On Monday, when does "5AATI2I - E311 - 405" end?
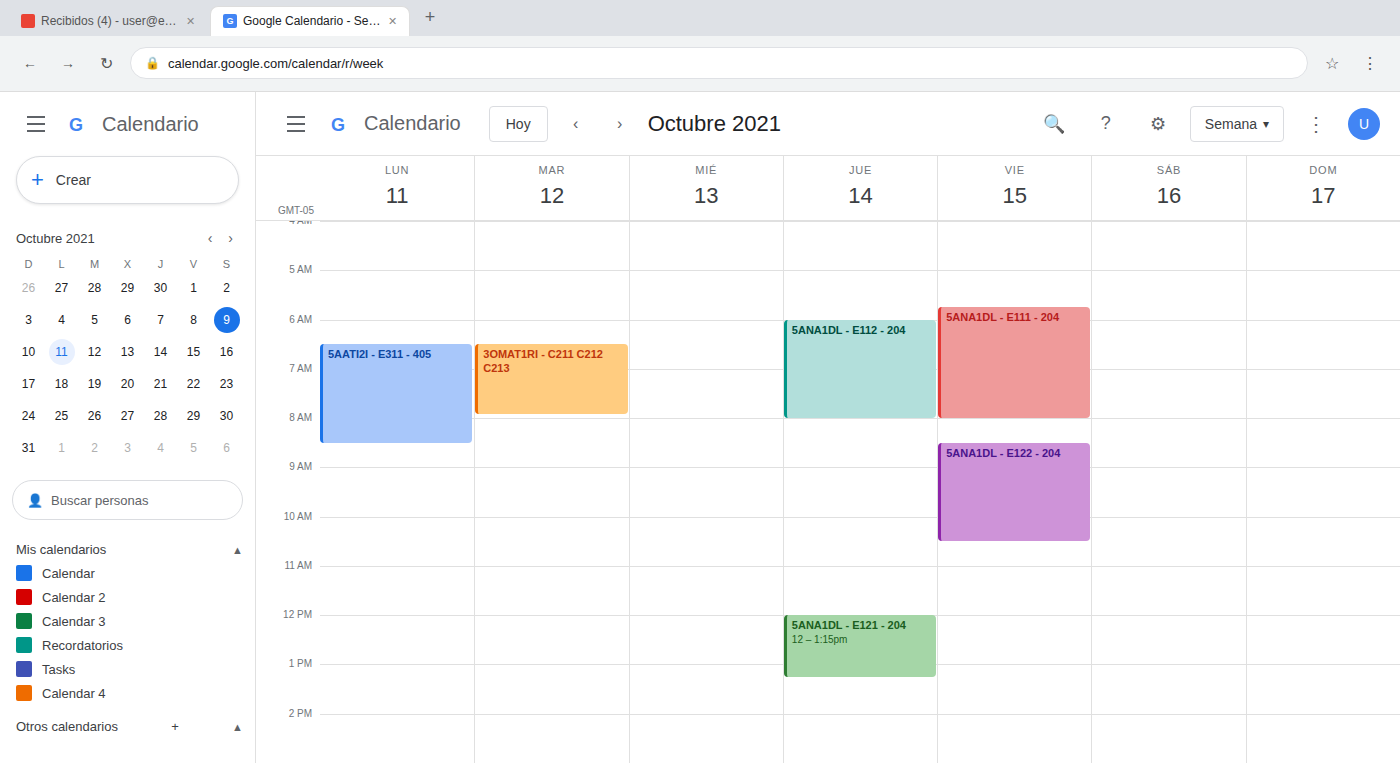
8:30 AM